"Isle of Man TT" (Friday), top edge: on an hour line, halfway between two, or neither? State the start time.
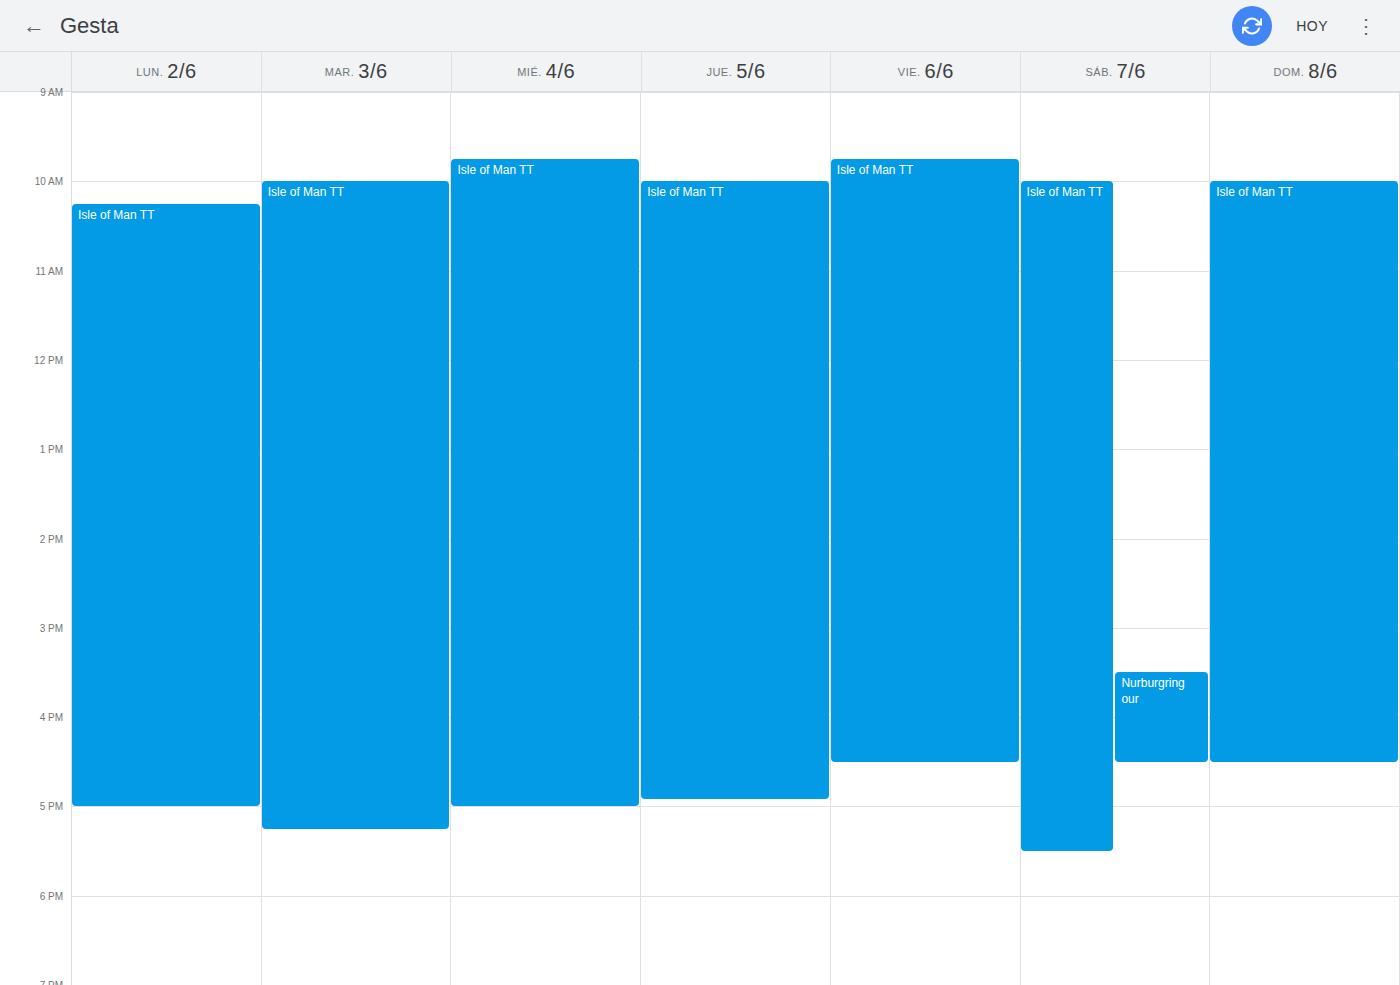
9:45 AM -- neither: three quarters of the way from the 9 AM line to the 10 AM line.